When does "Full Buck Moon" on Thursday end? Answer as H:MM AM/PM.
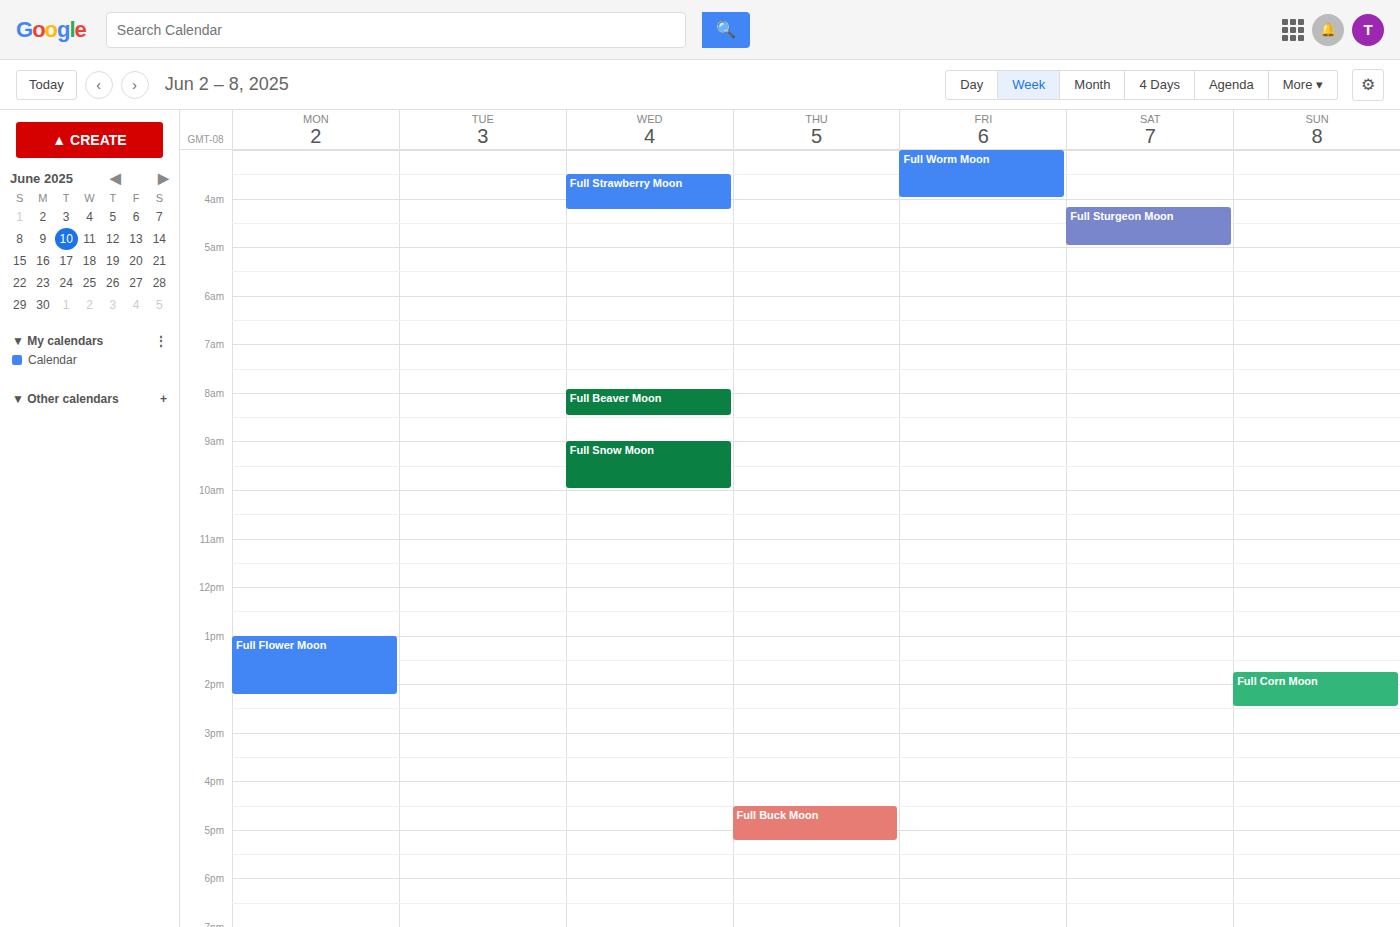
5:15 PM